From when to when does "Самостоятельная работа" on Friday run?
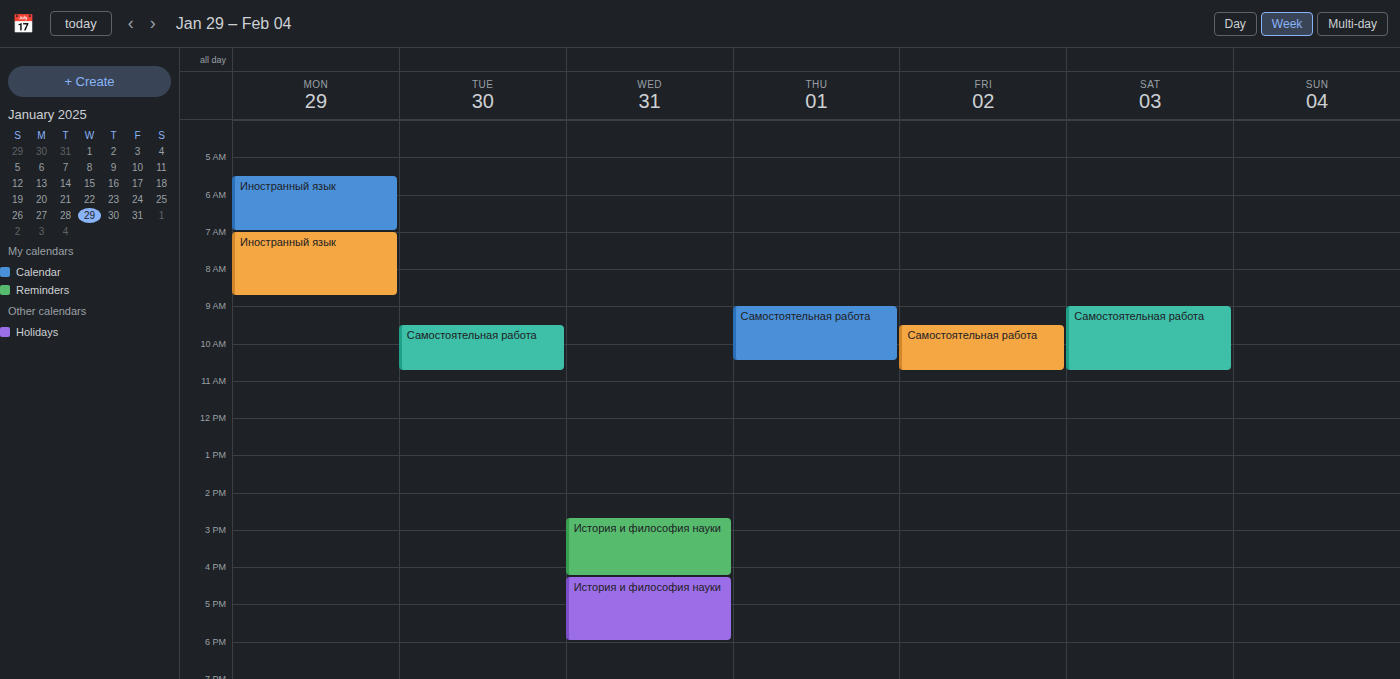
9:30 AM to 10:45 AM